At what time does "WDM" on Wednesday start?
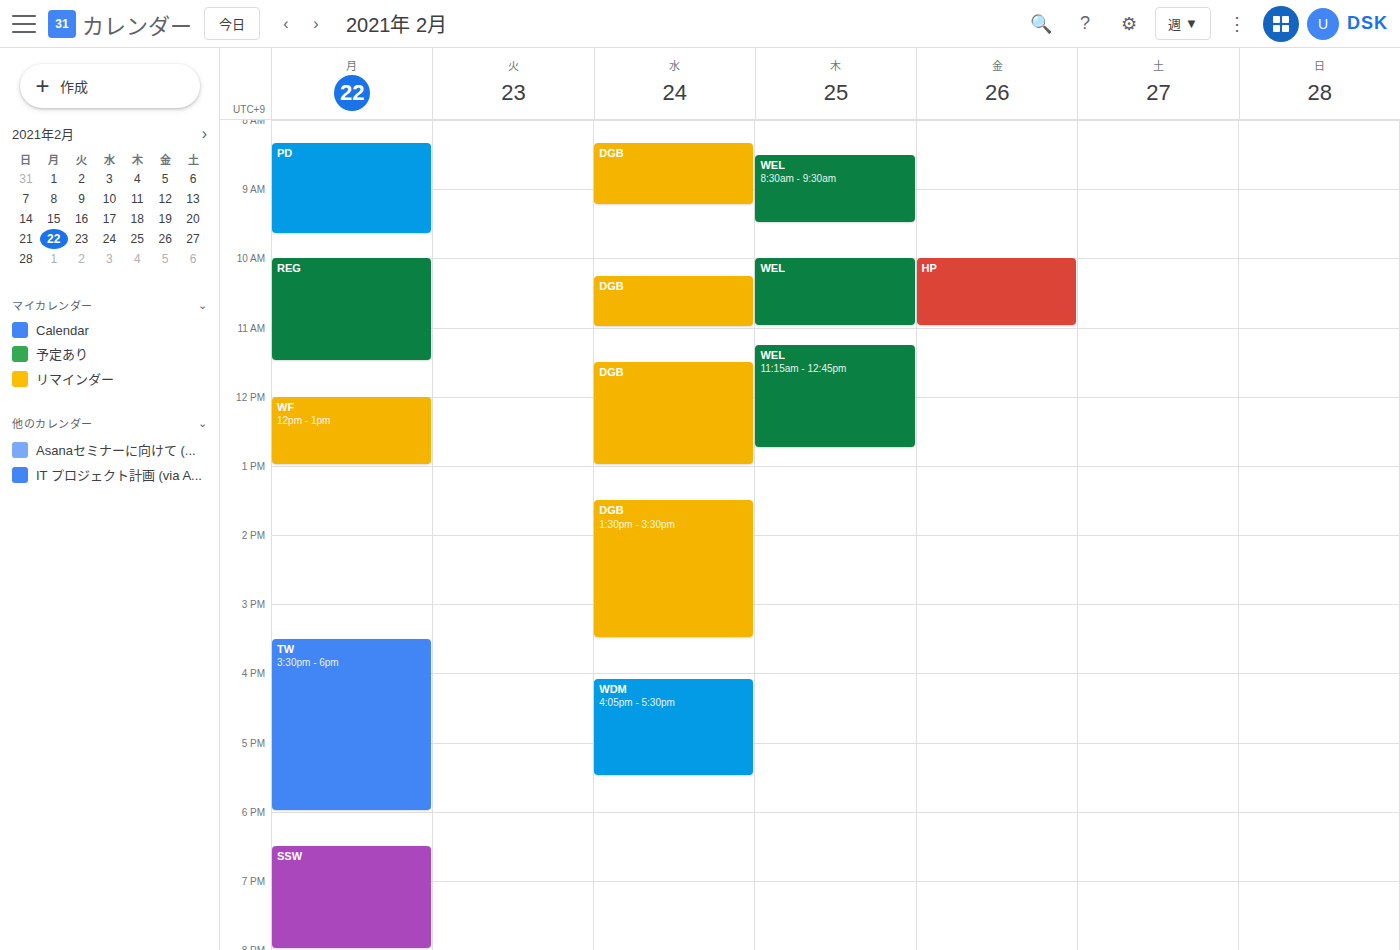
4:05 PM